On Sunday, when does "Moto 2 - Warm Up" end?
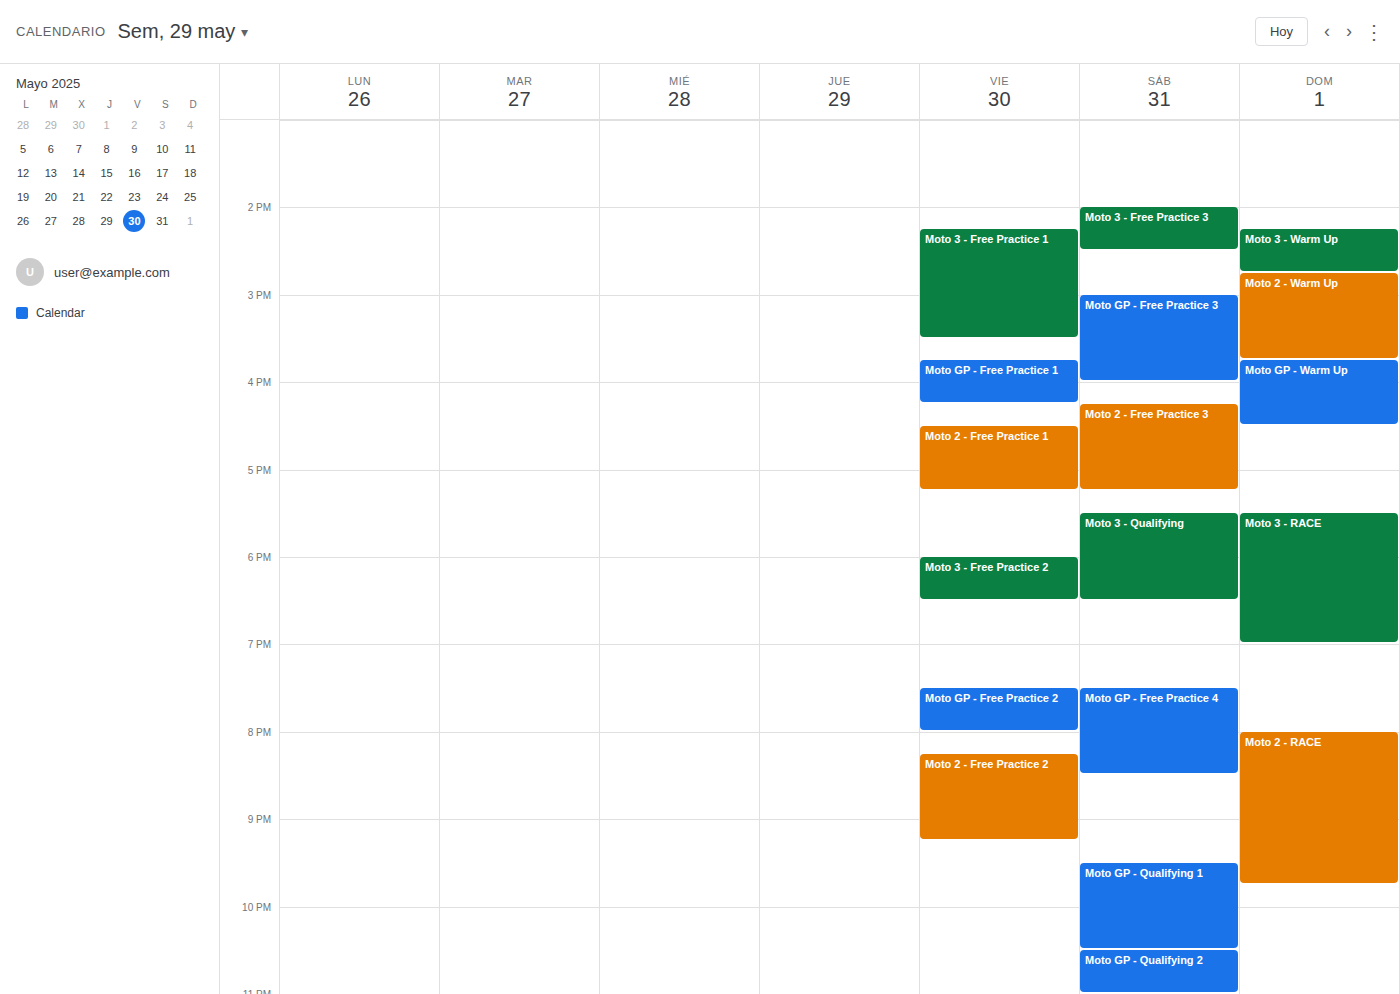
3:45 PM